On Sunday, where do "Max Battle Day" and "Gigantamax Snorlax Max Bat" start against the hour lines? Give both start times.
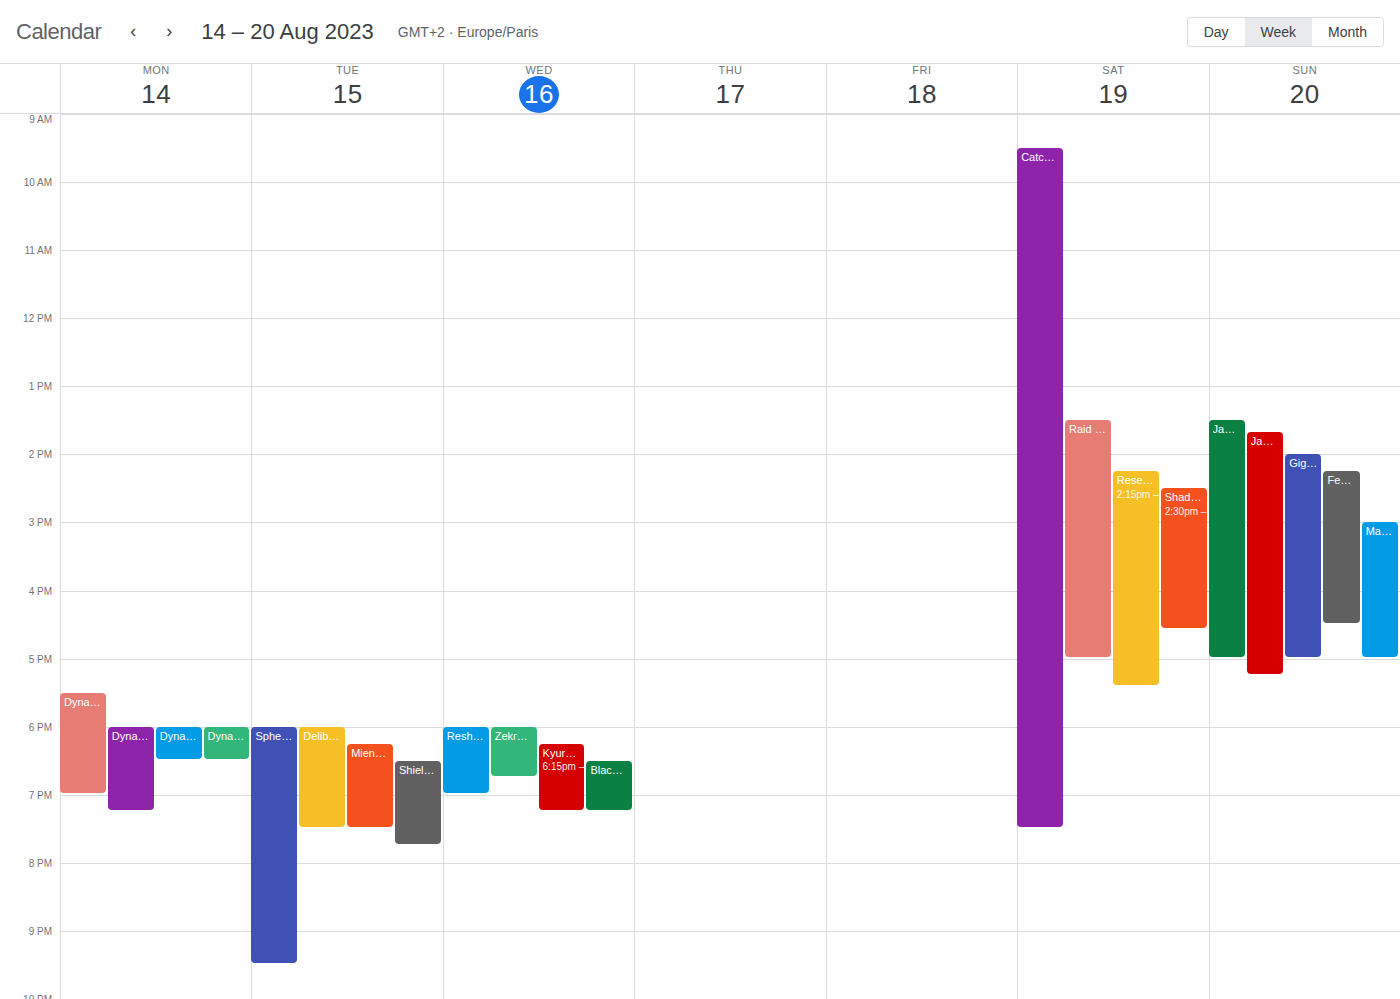
"Max Battle Day": 3:00 PM, exactly on the 3 PM line. "Gigantamax Snorlax Max Bat": 2:00 PM, exactly on the 2 PM line.